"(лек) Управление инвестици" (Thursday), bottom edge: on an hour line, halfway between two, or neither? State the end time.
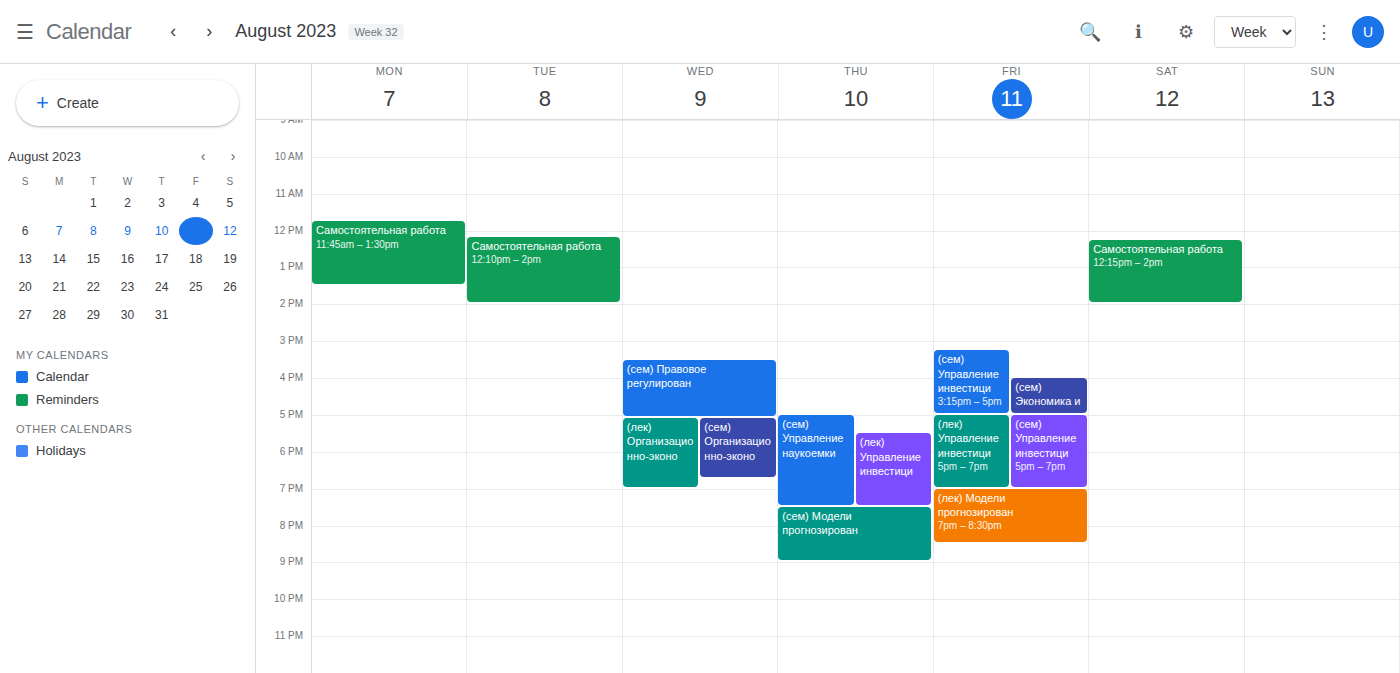
7:30 PM -- halfway between the 7 PM and 8 PM lines.